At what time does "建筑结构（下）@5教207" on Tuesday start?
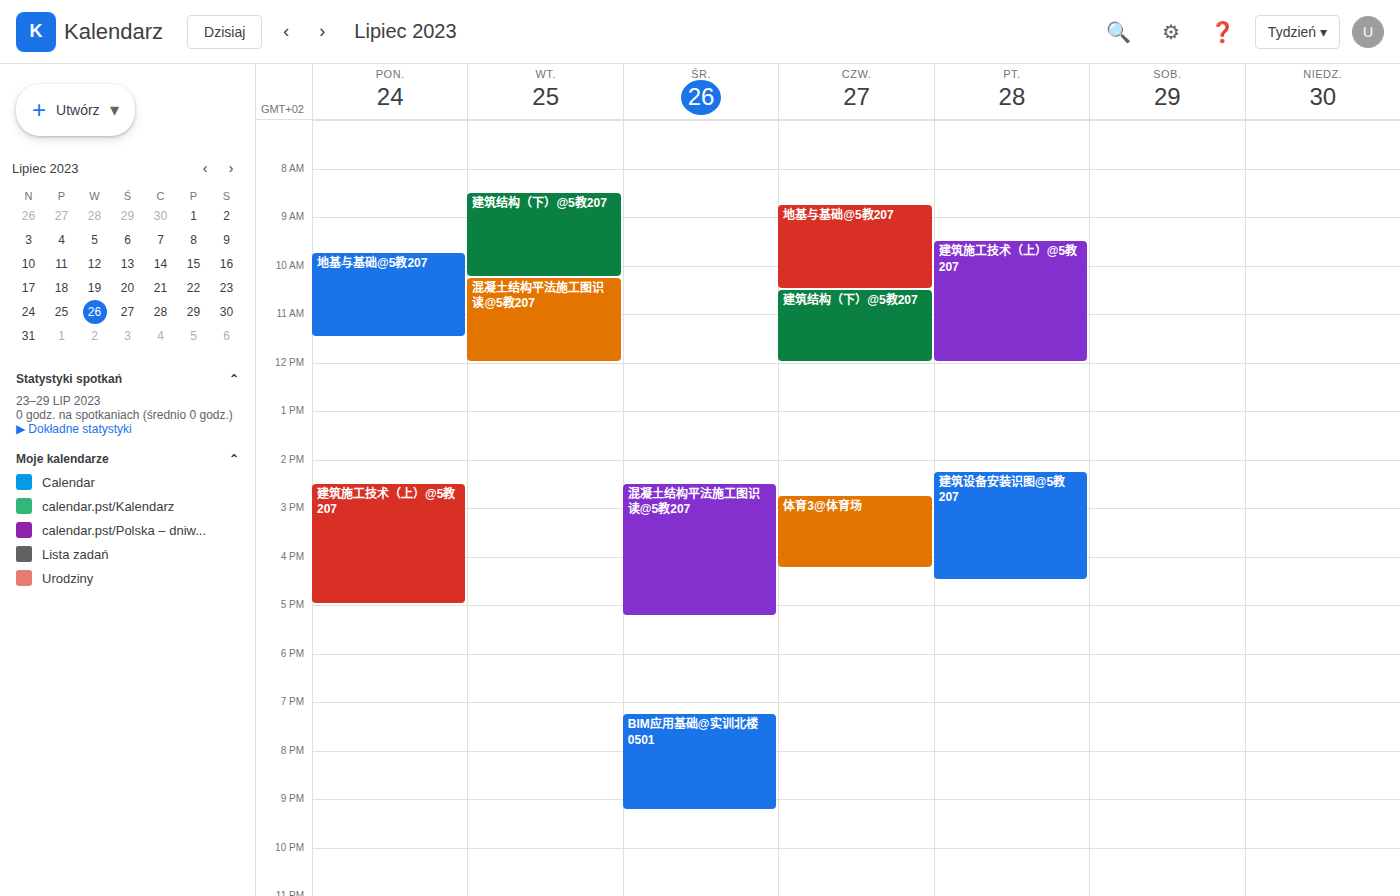
8:30 AM